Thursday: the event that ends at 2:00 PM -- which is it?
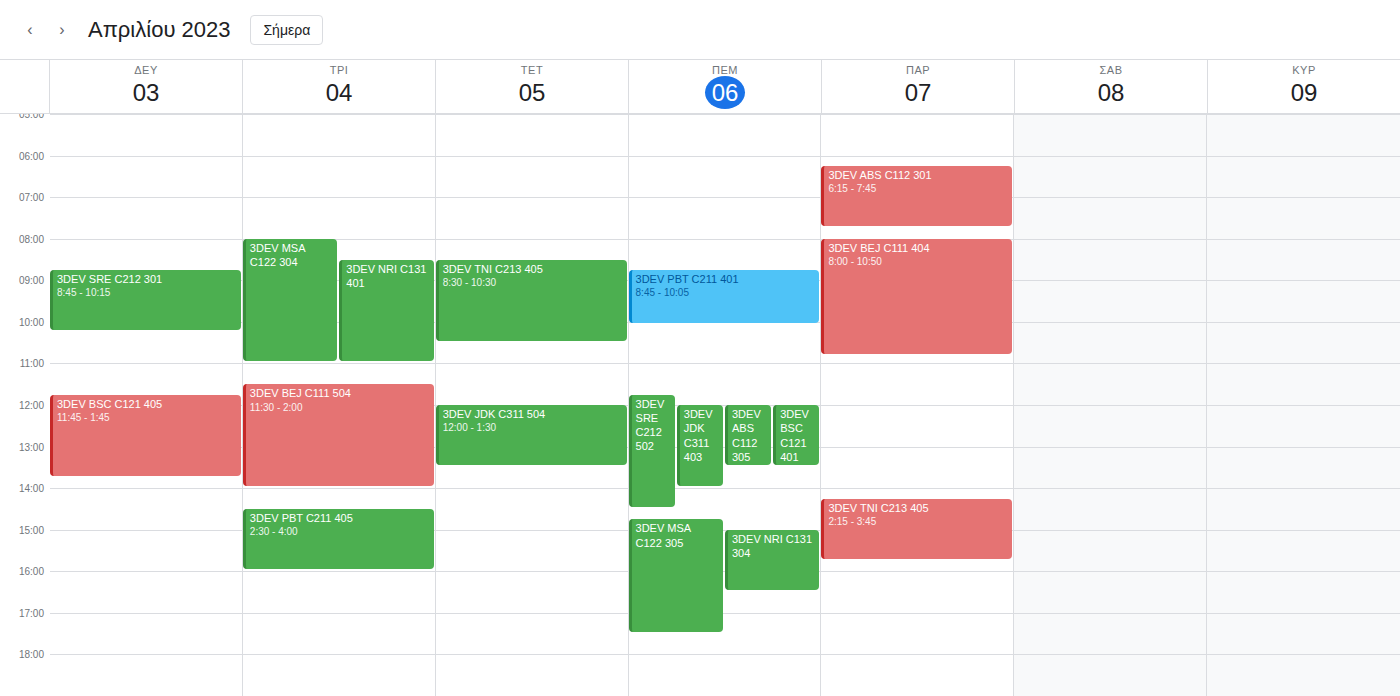
"3DEV JDK C311 403"